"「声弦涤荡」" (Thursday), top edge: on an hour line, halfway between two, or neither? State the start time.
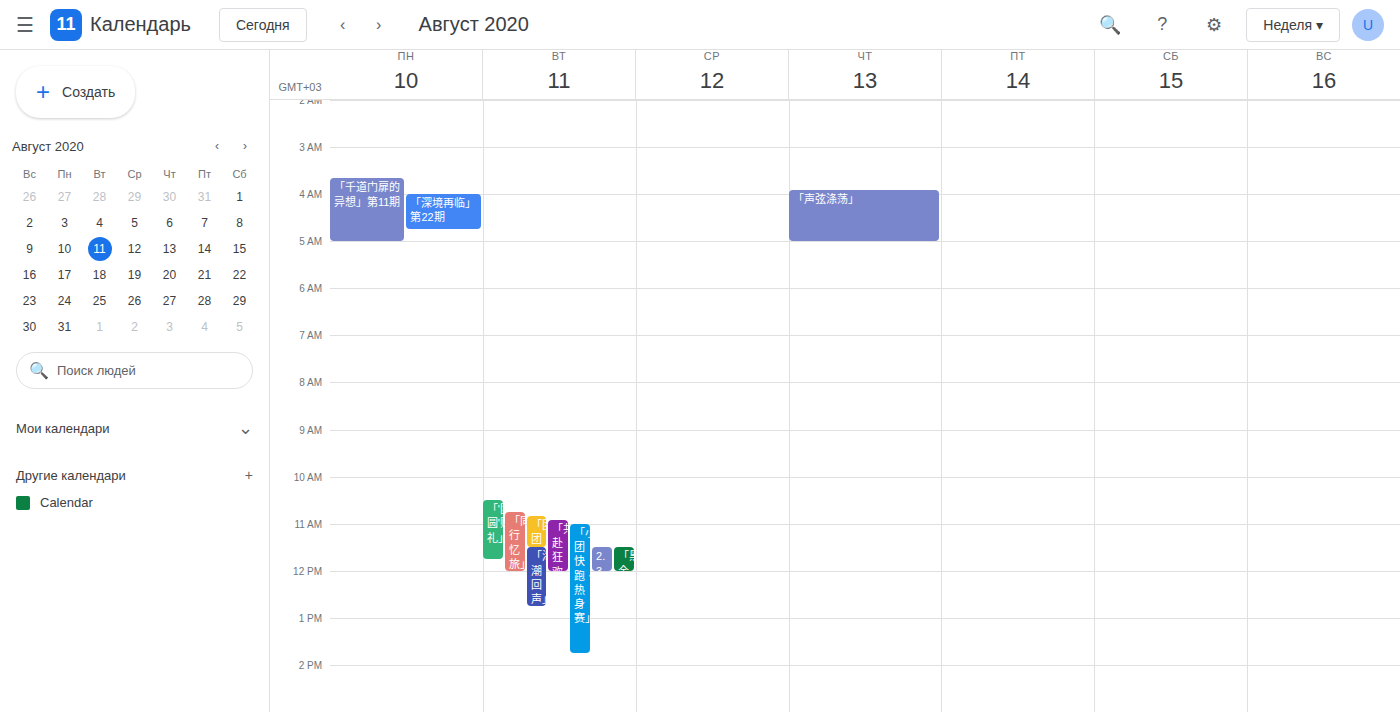
3:55 AM -- neither: 55 minutes below the 3 AM line and 5 minutes above the 4 AM line.